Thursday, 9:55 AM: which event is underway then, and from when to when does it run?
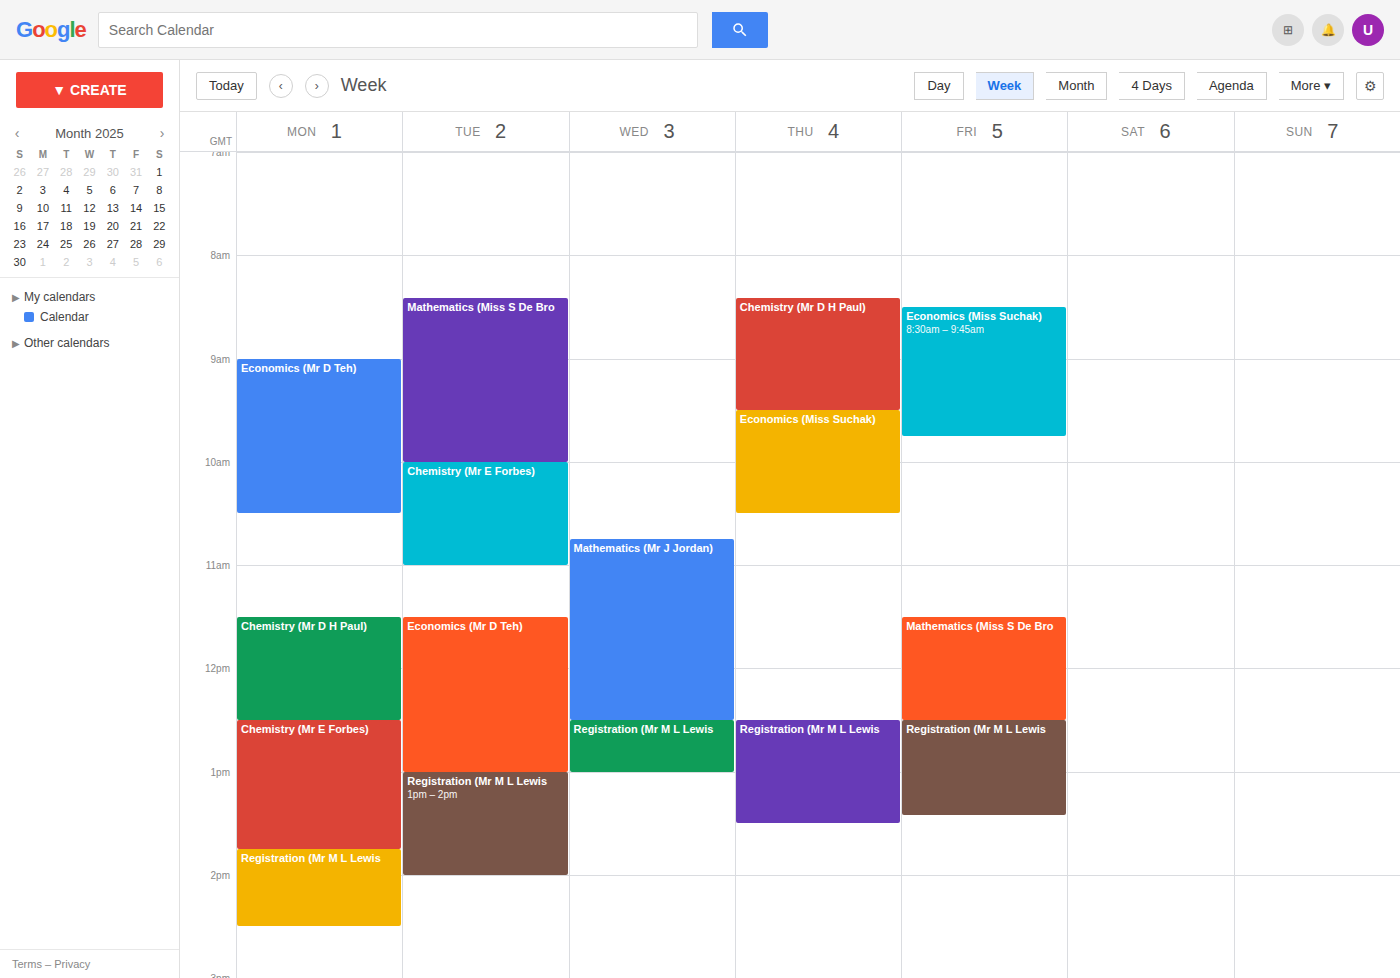
"Economics (Miss Suchak)", 9:30 AM to 10:30 AM